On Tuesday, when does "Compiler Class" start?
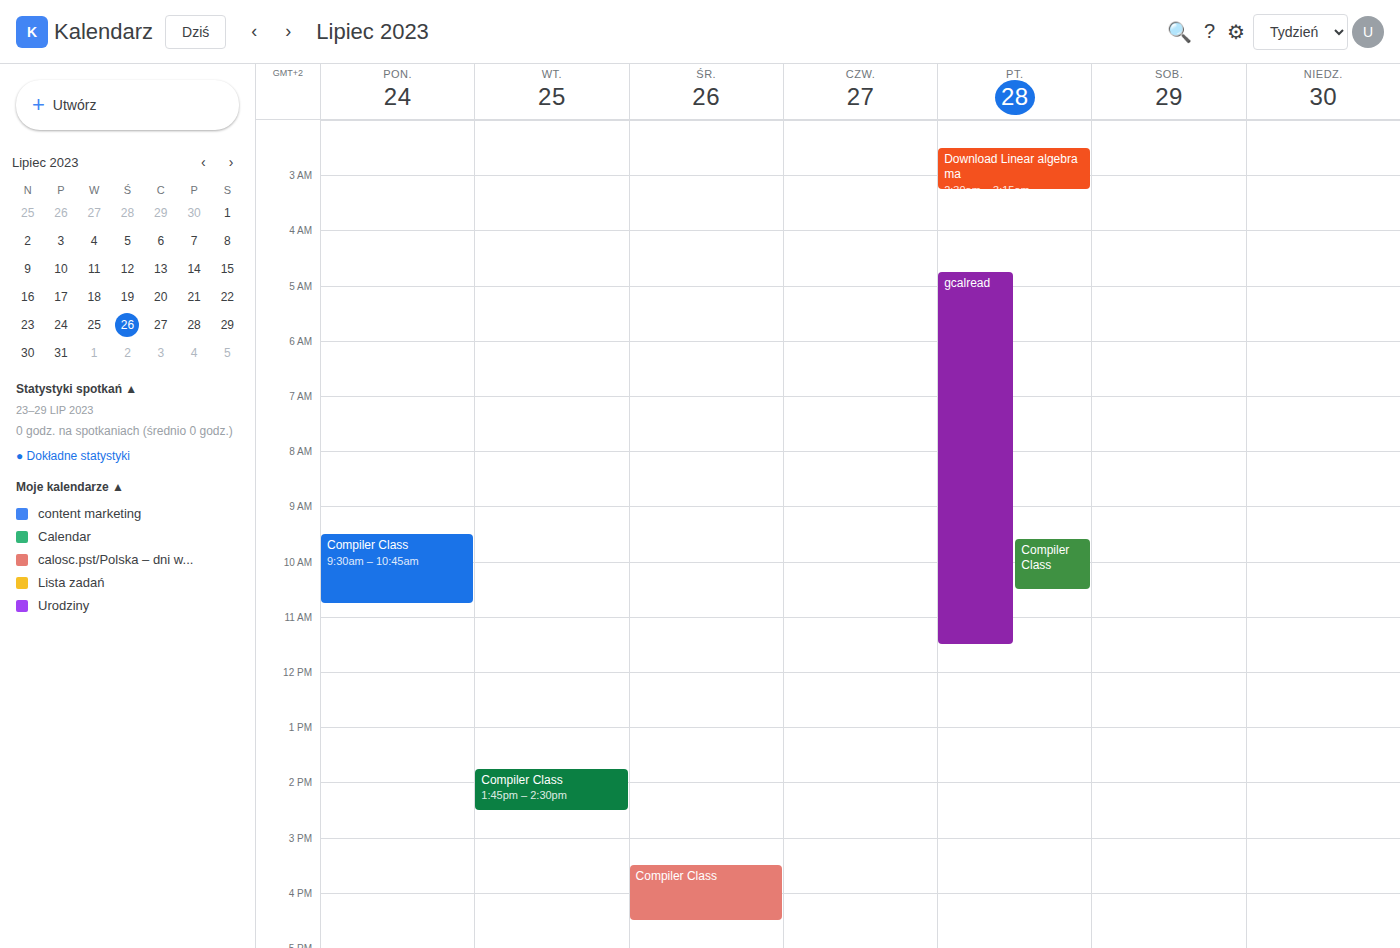
1:45 PM